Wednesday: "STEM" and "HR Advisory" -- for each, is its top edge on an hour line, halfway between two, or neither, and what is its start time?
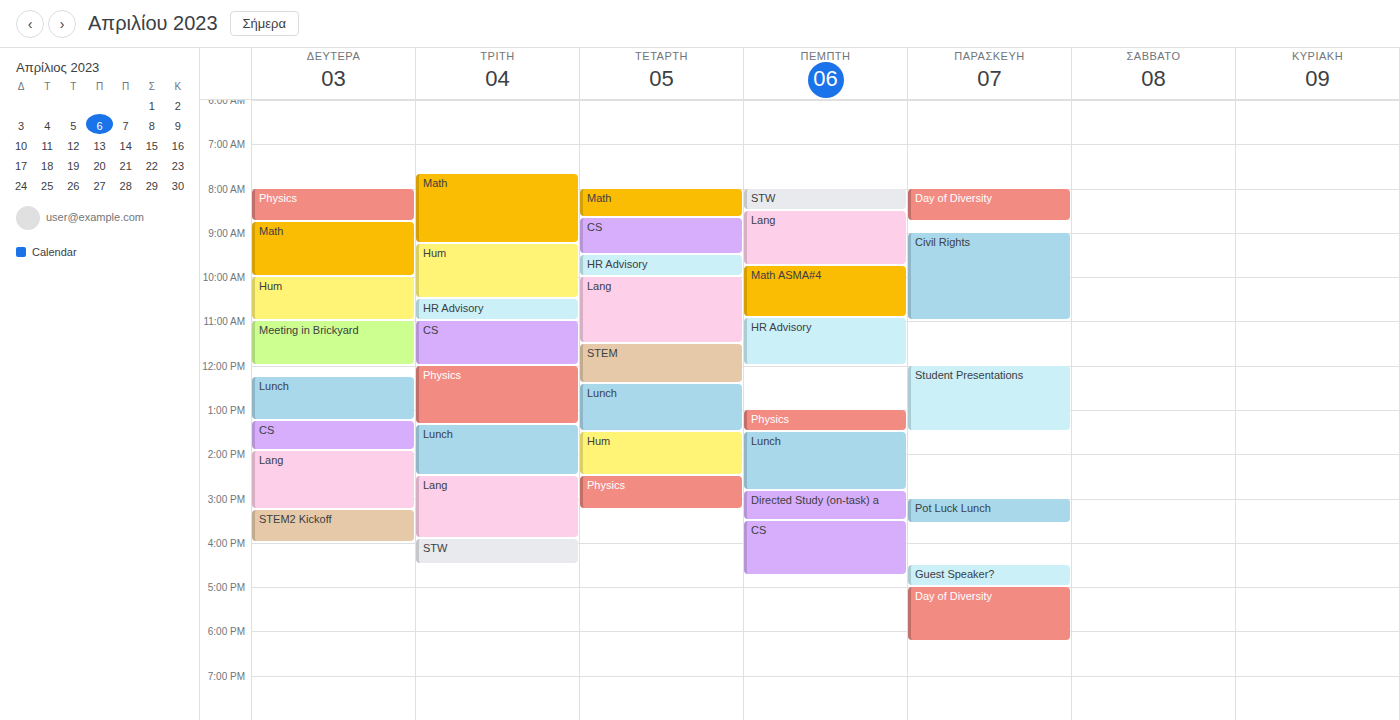
"STEM": 11:30 AM, halfway between the 11 AM and 12 PM lines. "HR Advisory": 9:30 AM, halfway between the 9 AM and 10 AM lines.